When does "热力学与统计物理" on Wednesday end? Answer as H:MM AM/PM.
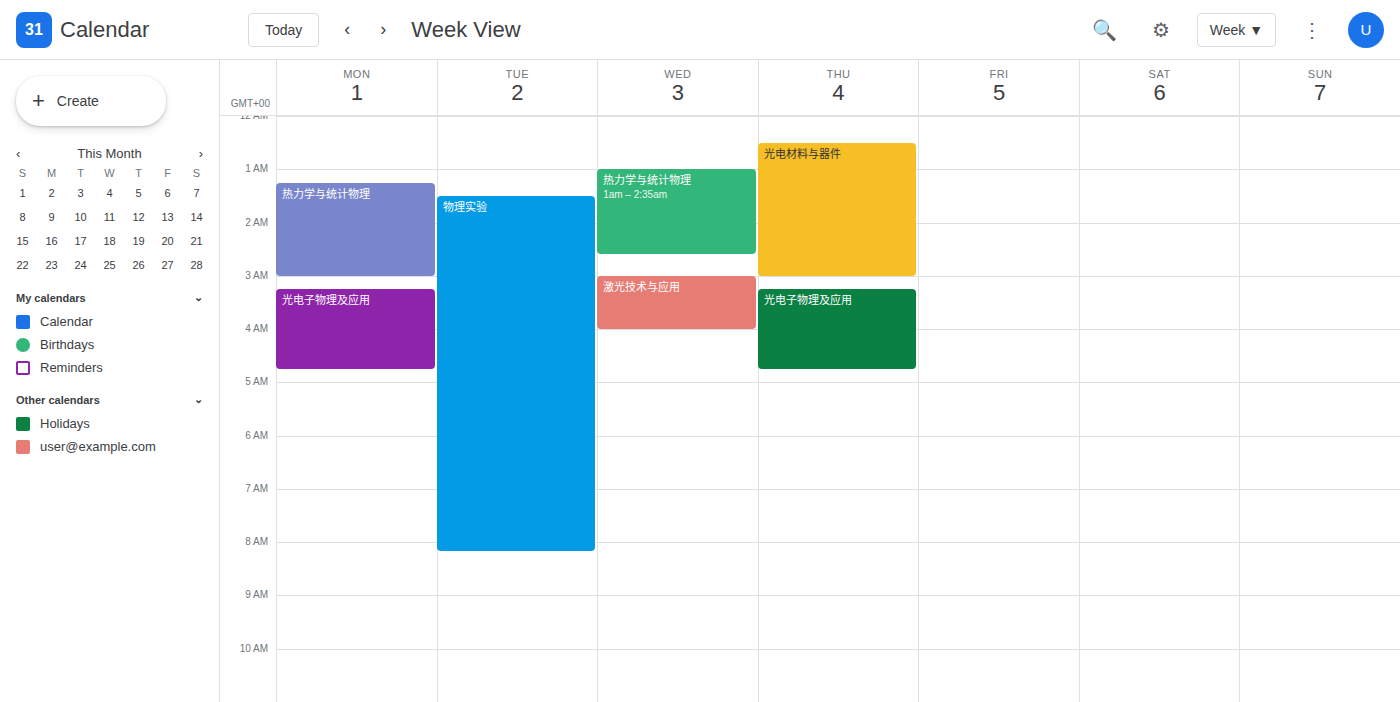
2:35 AM